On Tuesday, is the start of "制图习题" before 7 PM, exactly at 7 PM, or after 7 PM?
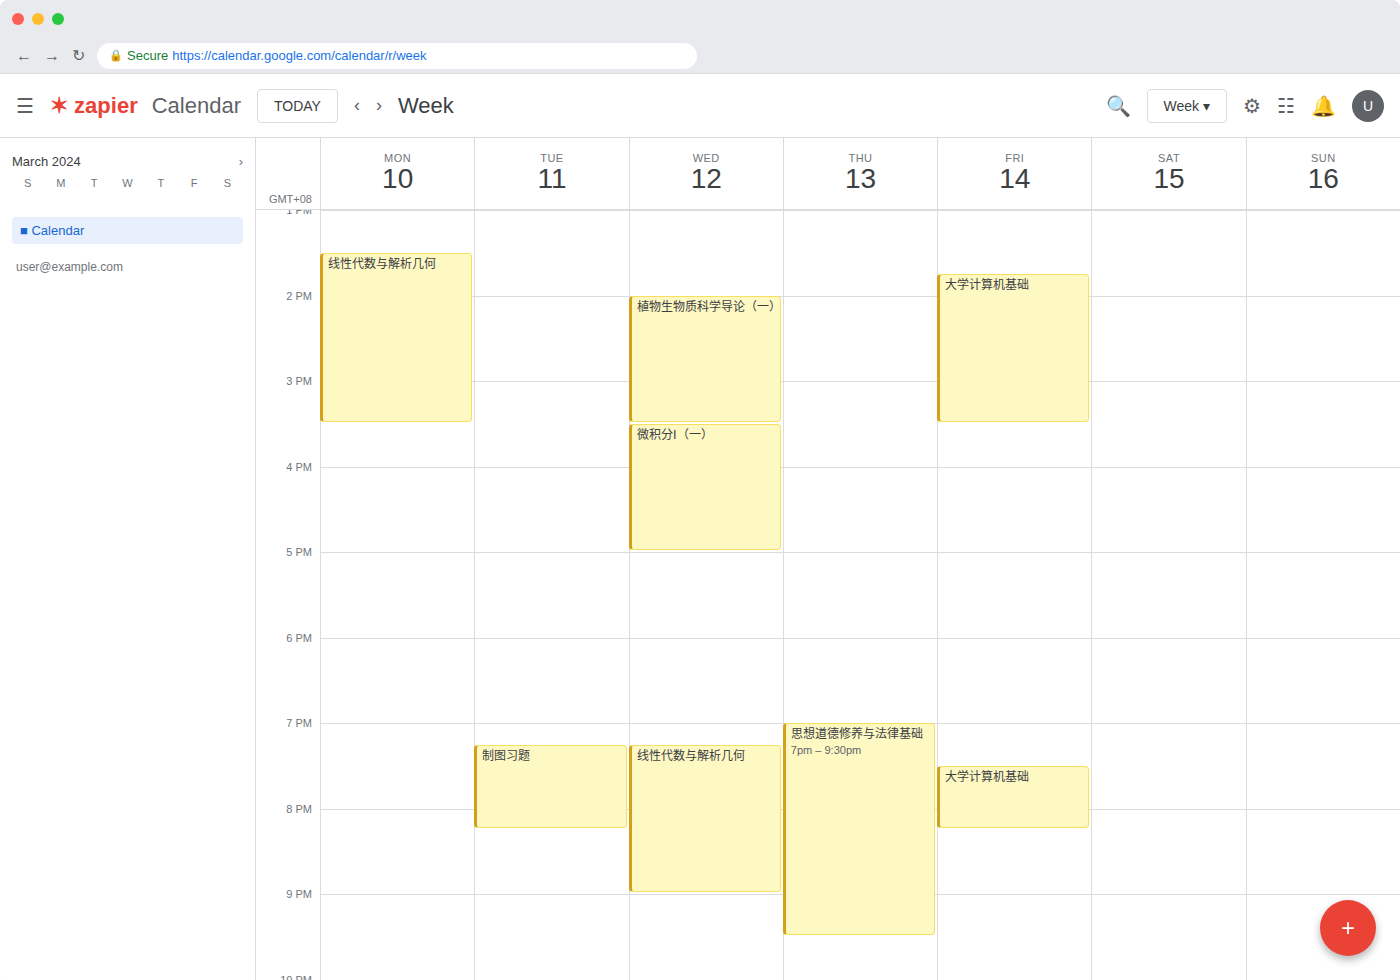
7:15 PM -- after 7 PM, 15 minutes below the 7 PM line.